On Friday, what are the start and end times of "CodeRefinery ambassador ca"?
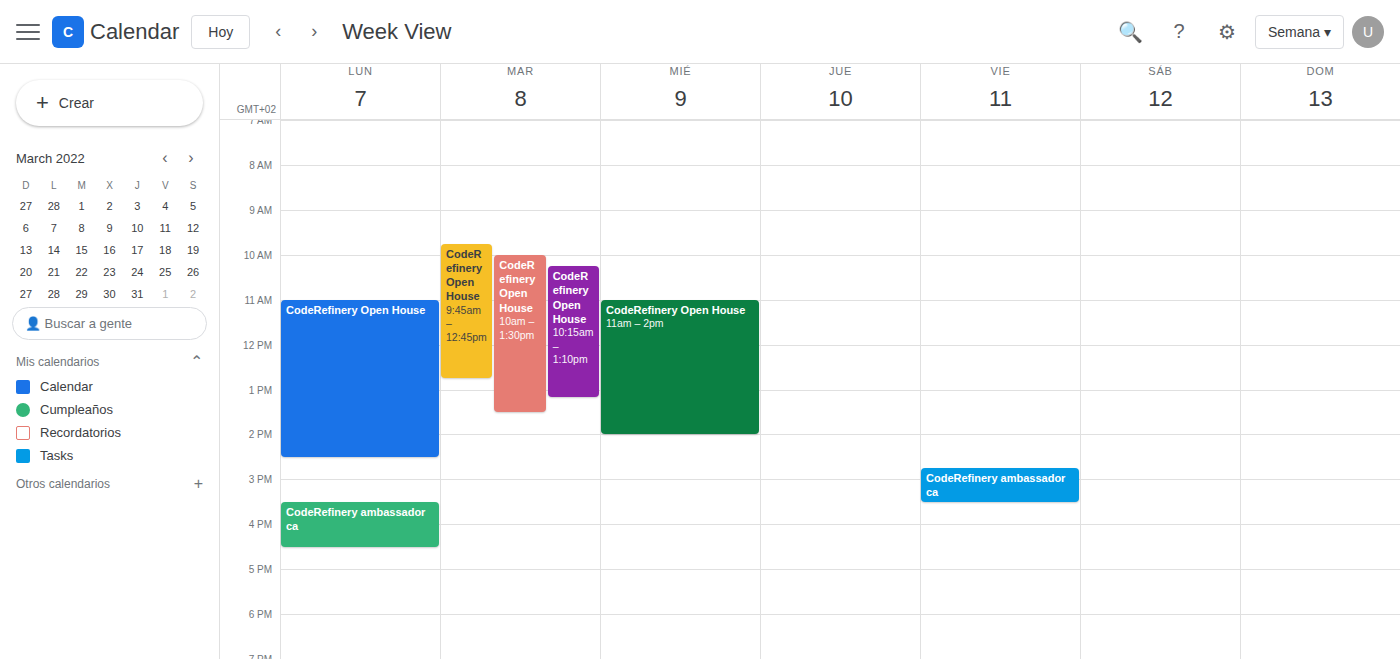
2:45 PM to 3:30 PM